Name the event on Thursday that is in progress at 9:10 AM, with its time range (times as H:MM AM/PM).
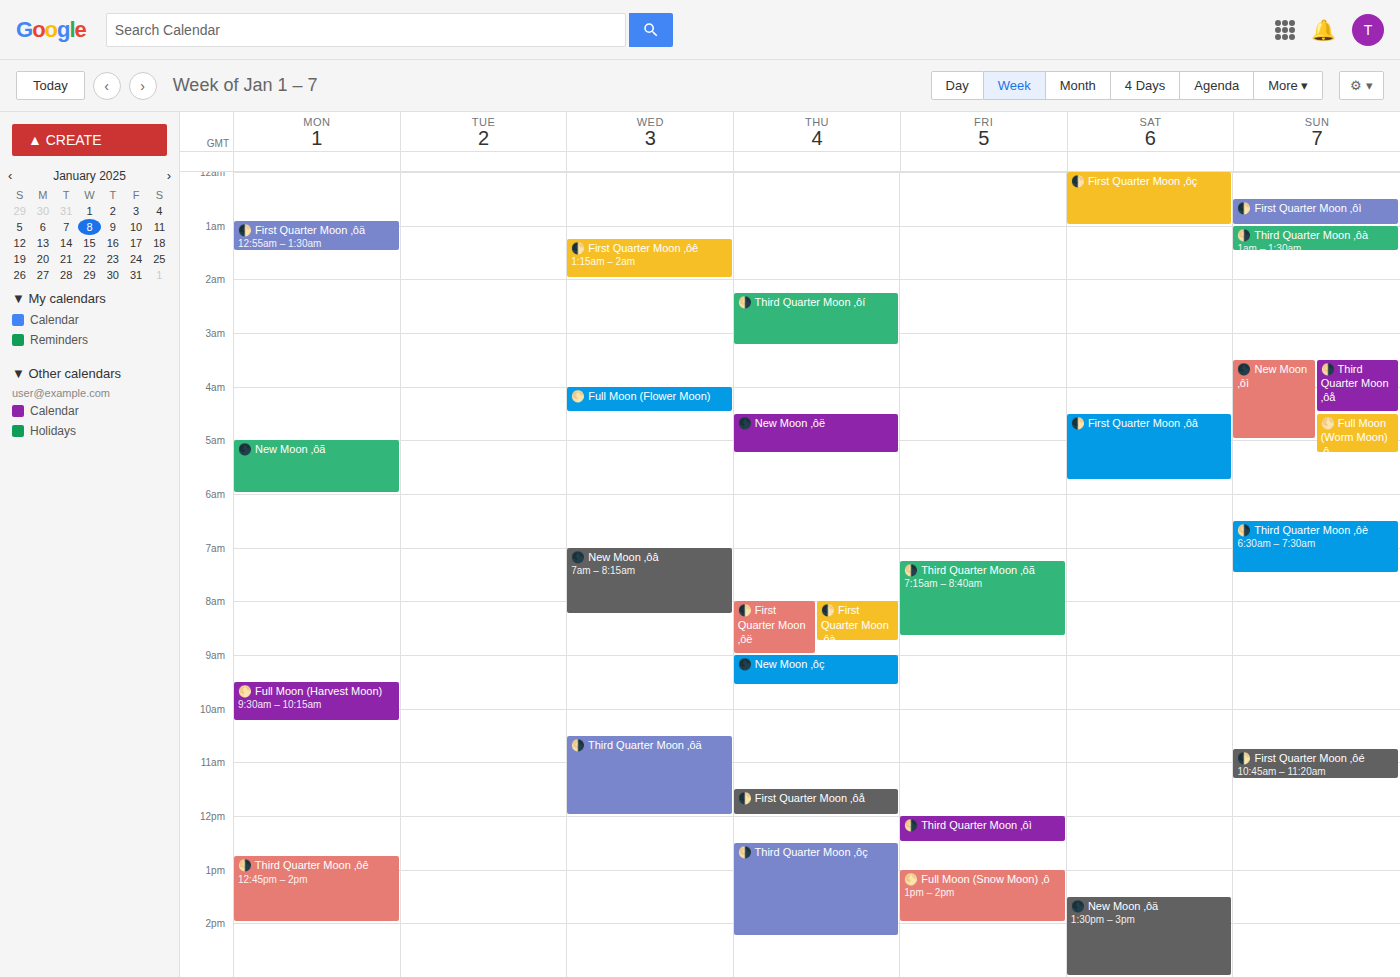
"🌑 New Moon ‚ôç", 9:00 AM to 9:35 AM